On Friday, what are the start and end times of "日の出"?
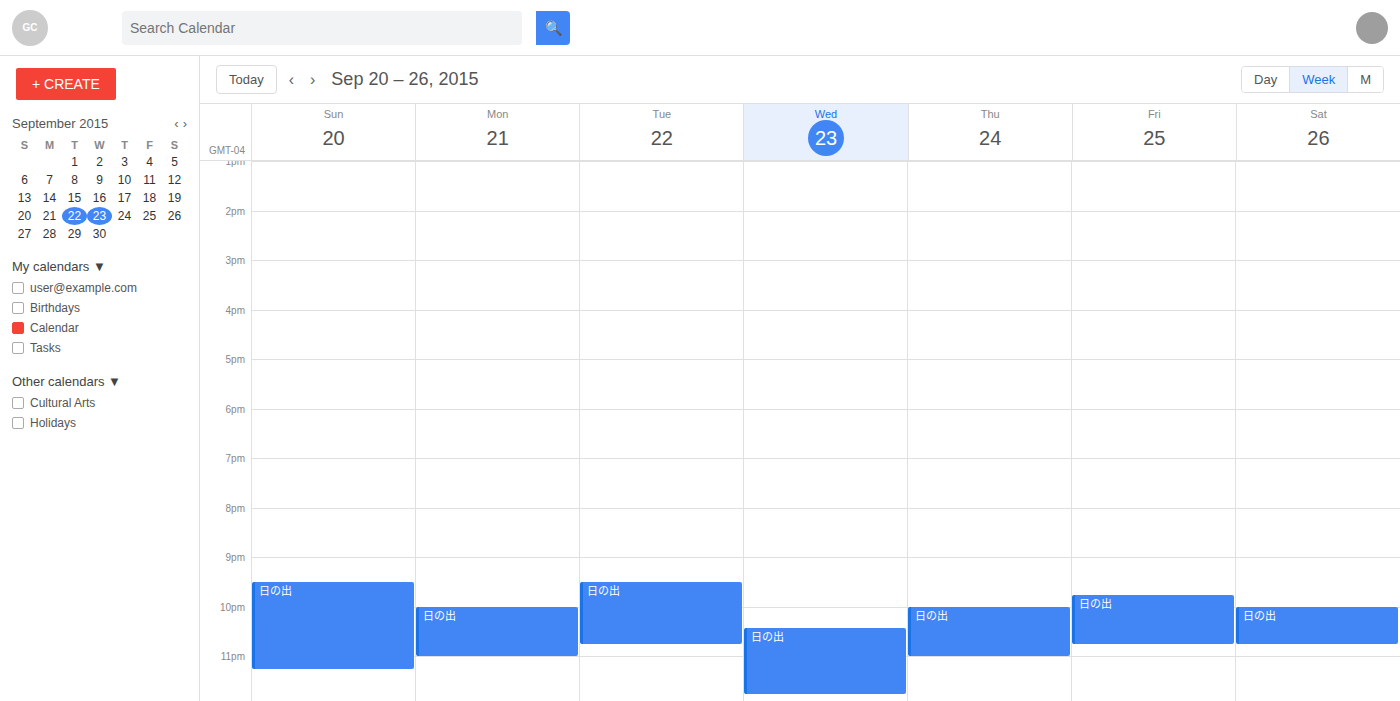
9:45 PM to 10:45 PM